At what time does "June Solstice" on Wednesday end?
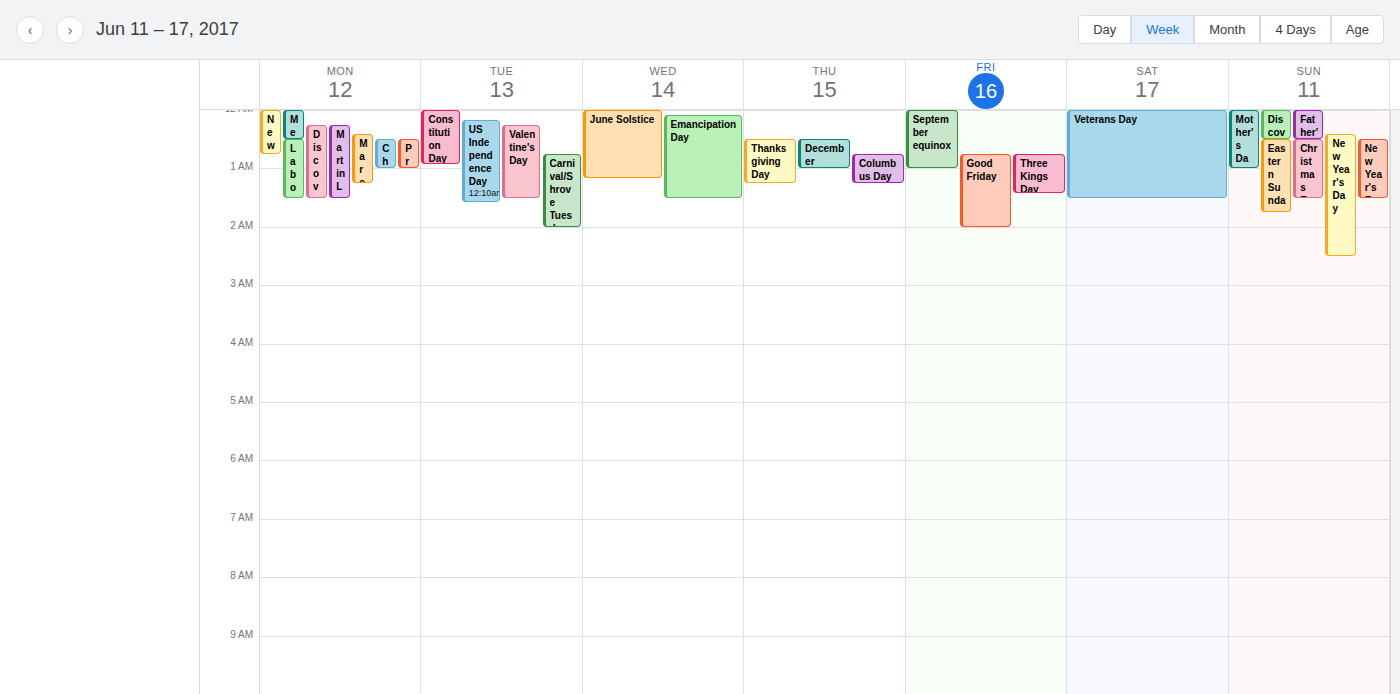
1:10 AM